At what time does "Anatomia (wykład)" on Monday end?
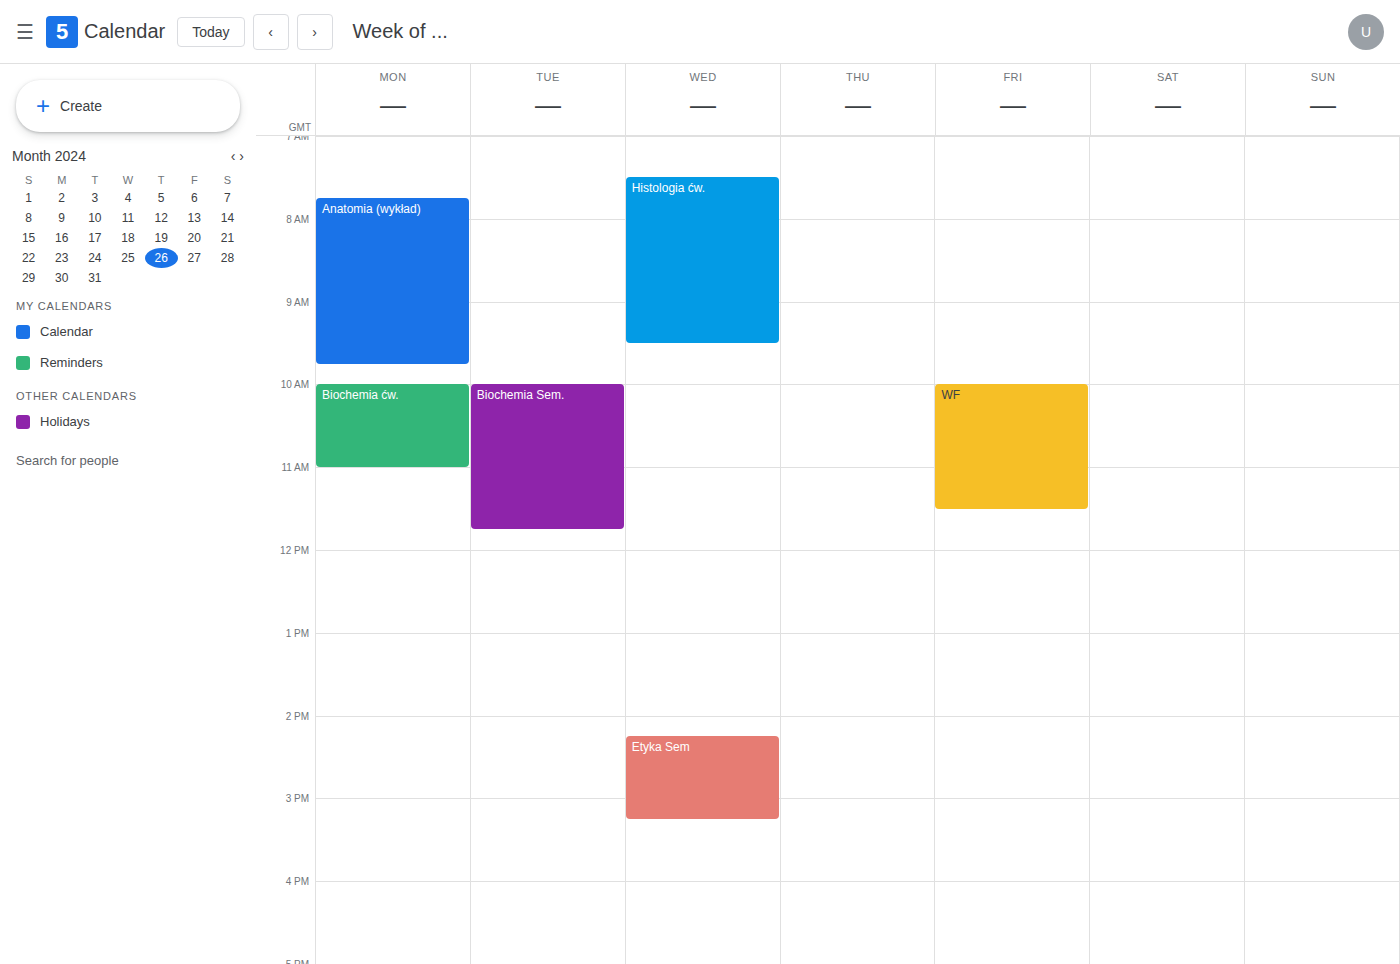
9:45 AM